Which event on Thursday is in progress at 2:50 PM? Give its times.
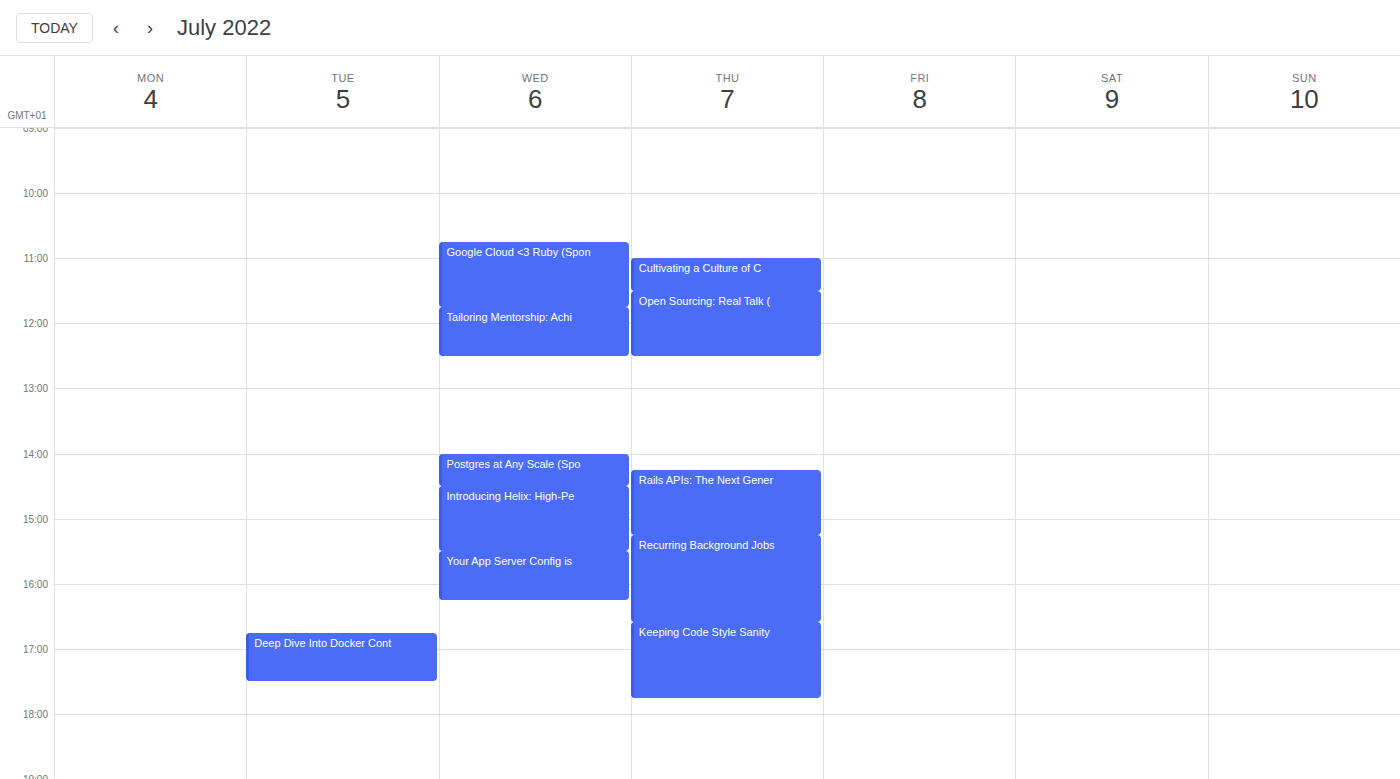
"Rails APIs: The Next Gener", 2:15 PM to 3:15 PM